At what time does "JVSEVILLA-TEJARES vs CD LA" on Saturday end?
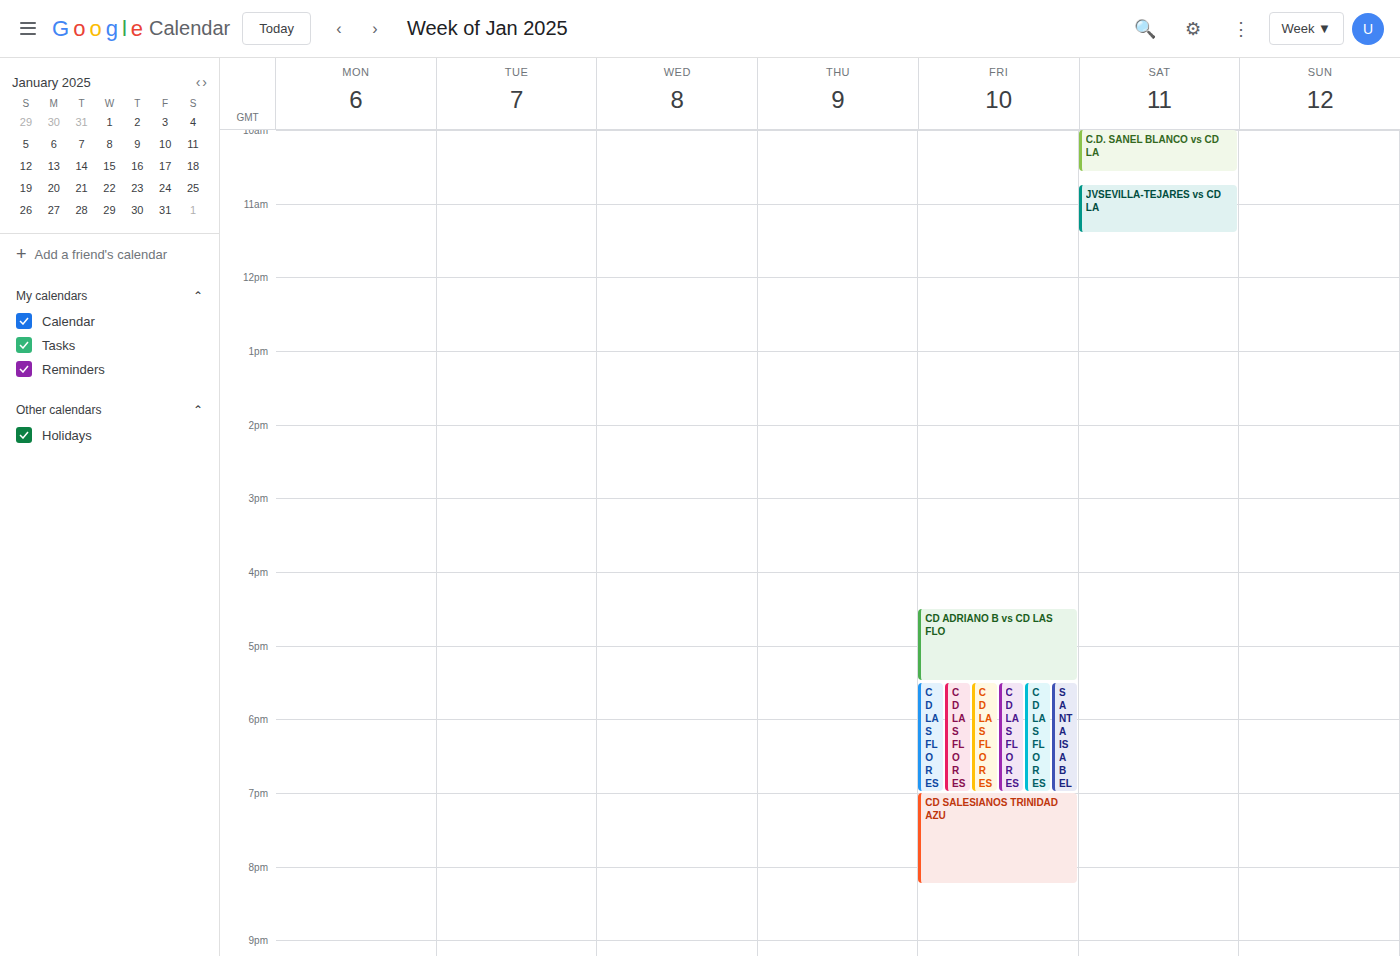
11:25